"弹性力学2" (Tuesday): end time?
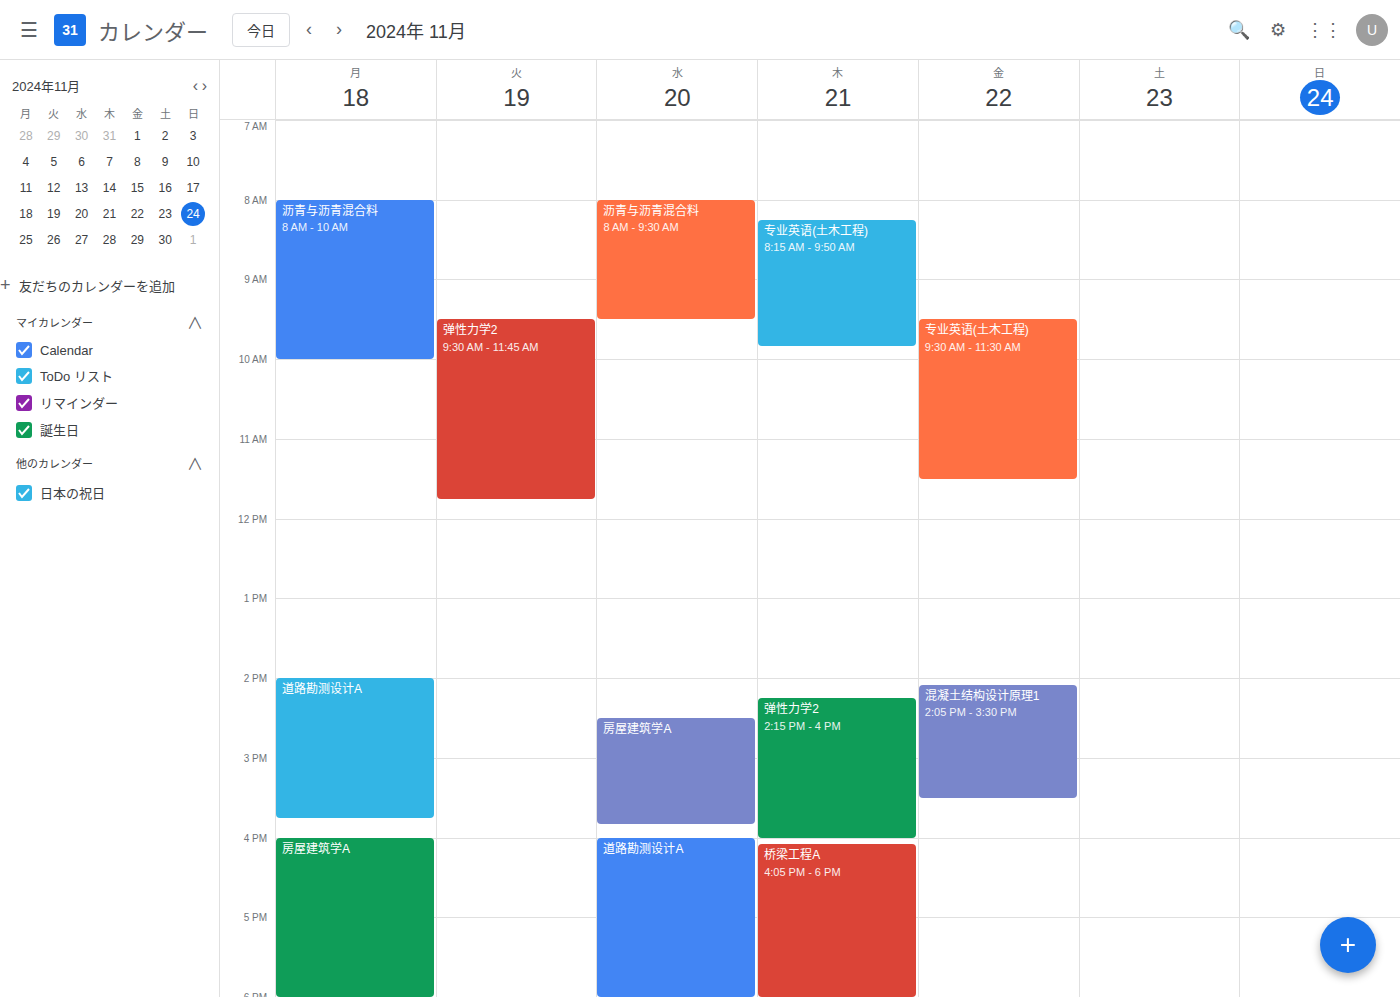
11:45